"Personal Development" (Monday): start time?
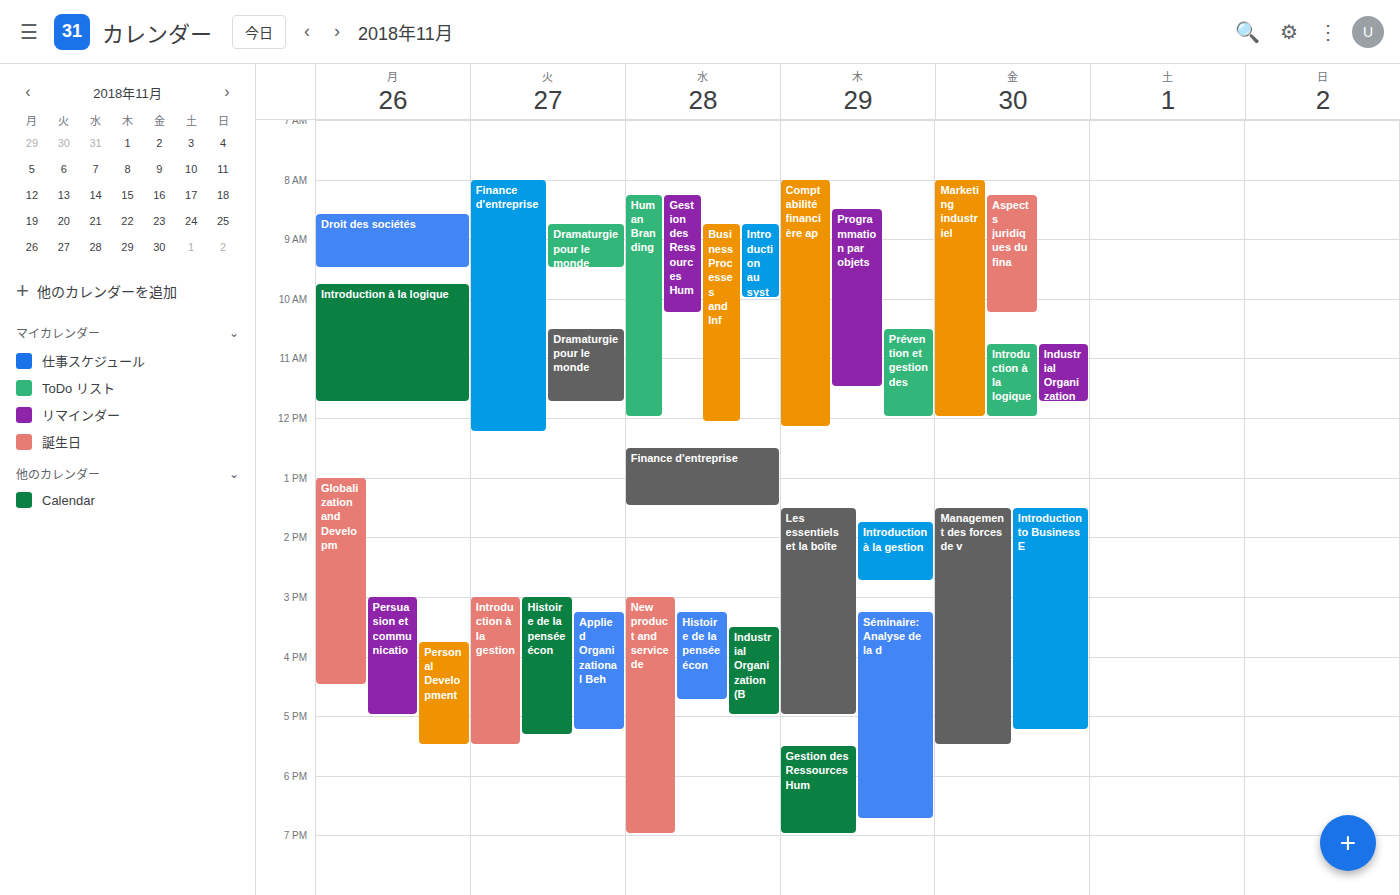
3:45 PM